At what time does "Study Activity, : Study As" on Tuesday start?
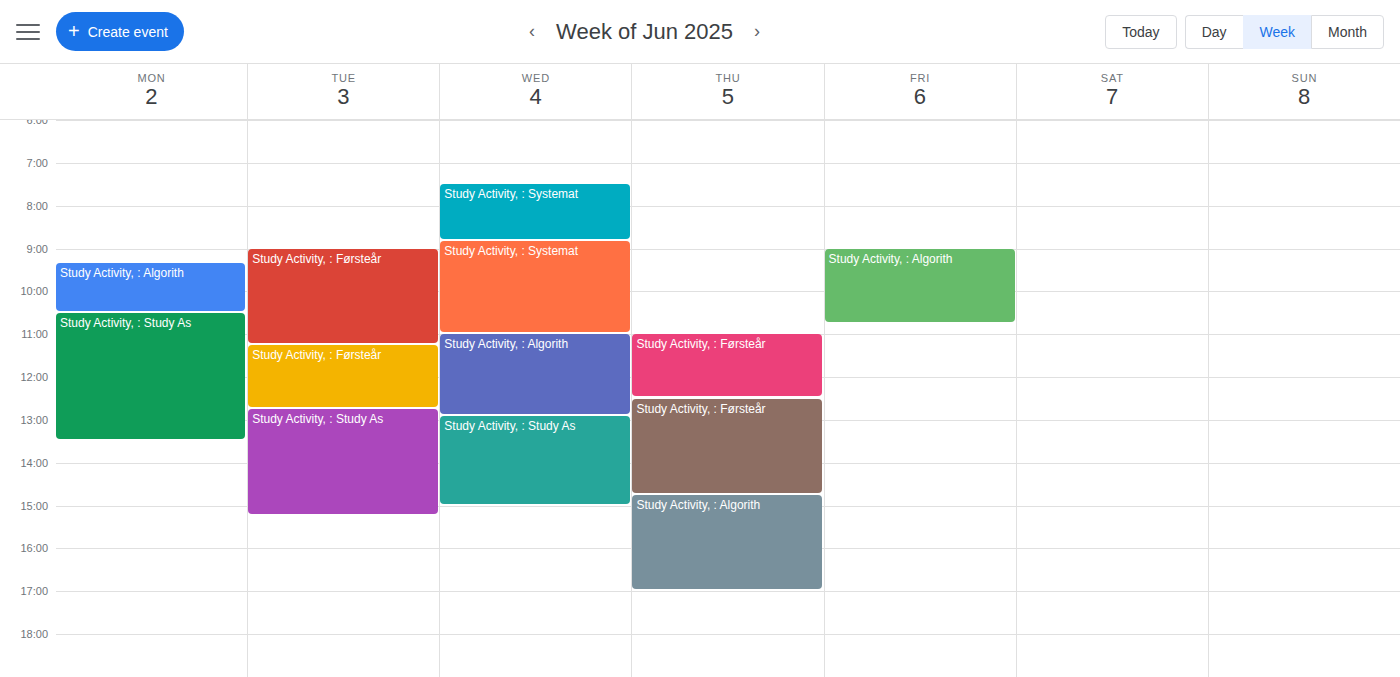
12:45 PM